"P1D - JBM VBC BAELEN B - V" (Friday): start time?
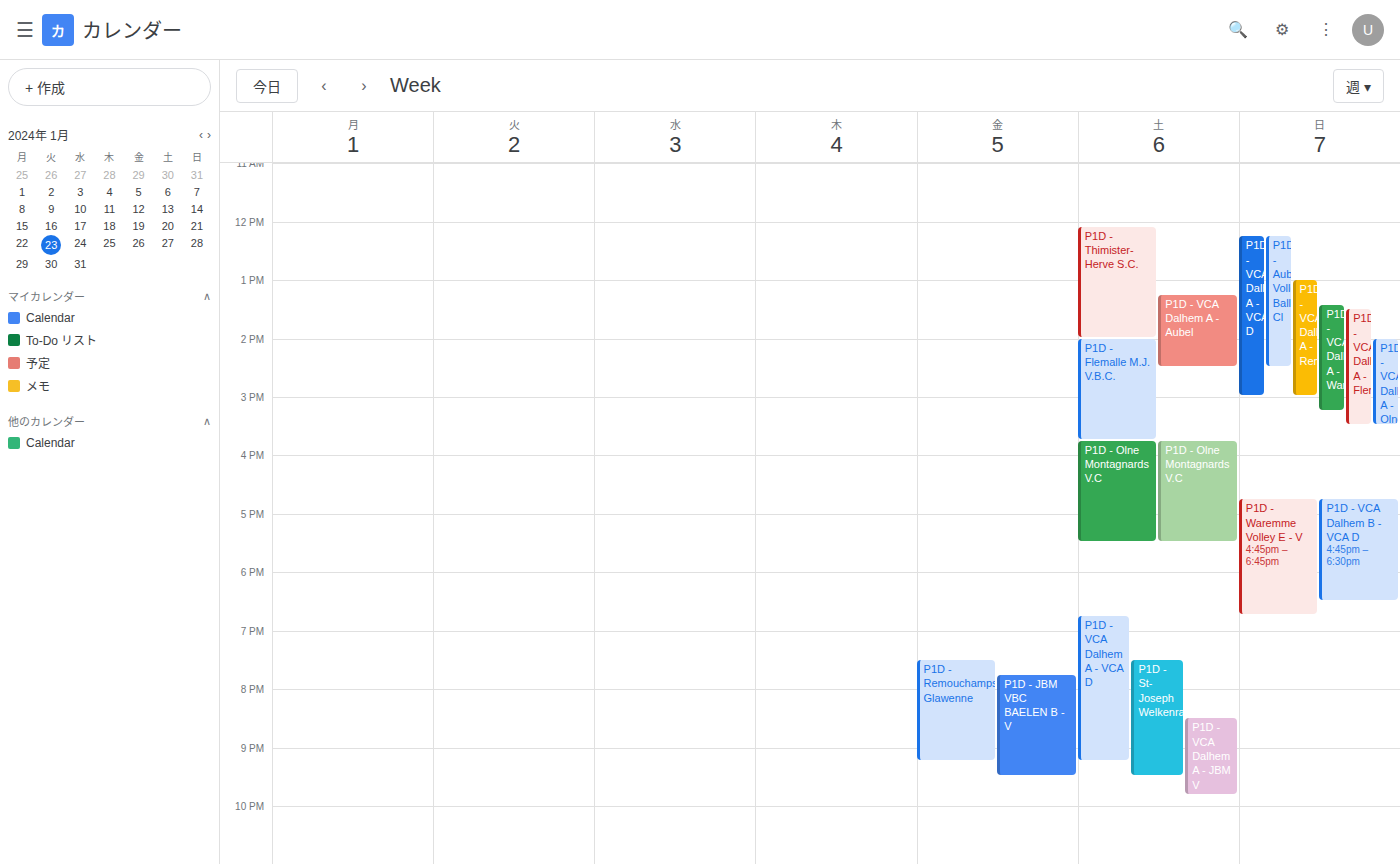
7:45 PM